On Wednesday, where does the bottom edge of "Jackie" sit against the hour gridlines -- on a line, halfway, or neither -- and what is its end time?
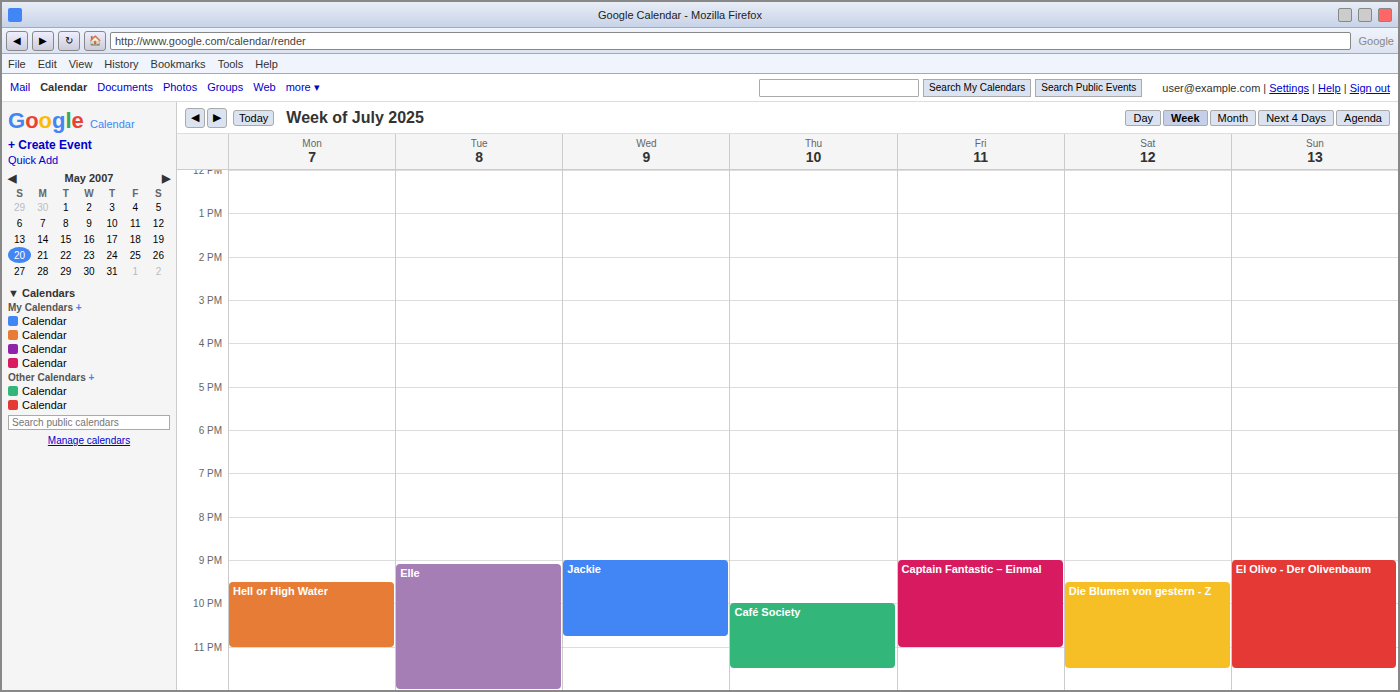
22:45 -- neither: three quarters of the way from the 22:00 line to the 23:00 line.